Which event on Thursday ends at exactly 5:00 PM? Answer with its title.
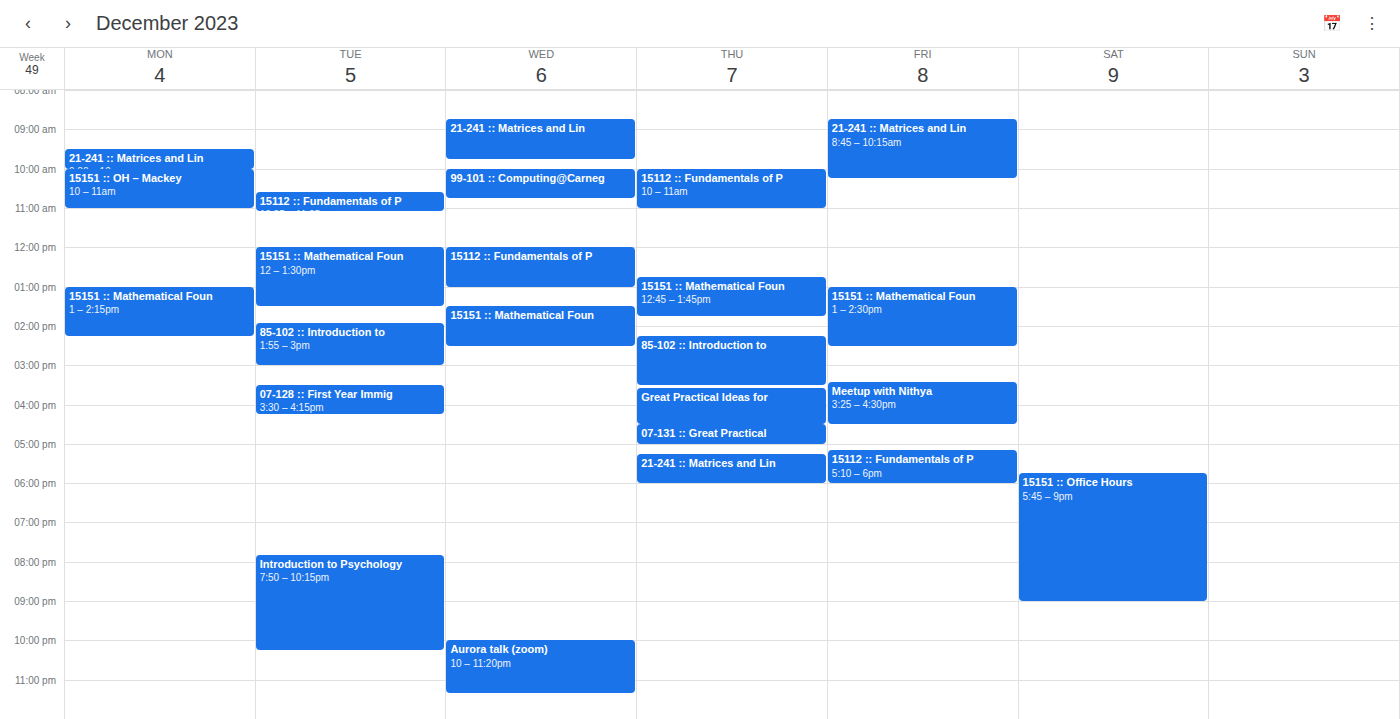
"07-131 :: Great Practical"